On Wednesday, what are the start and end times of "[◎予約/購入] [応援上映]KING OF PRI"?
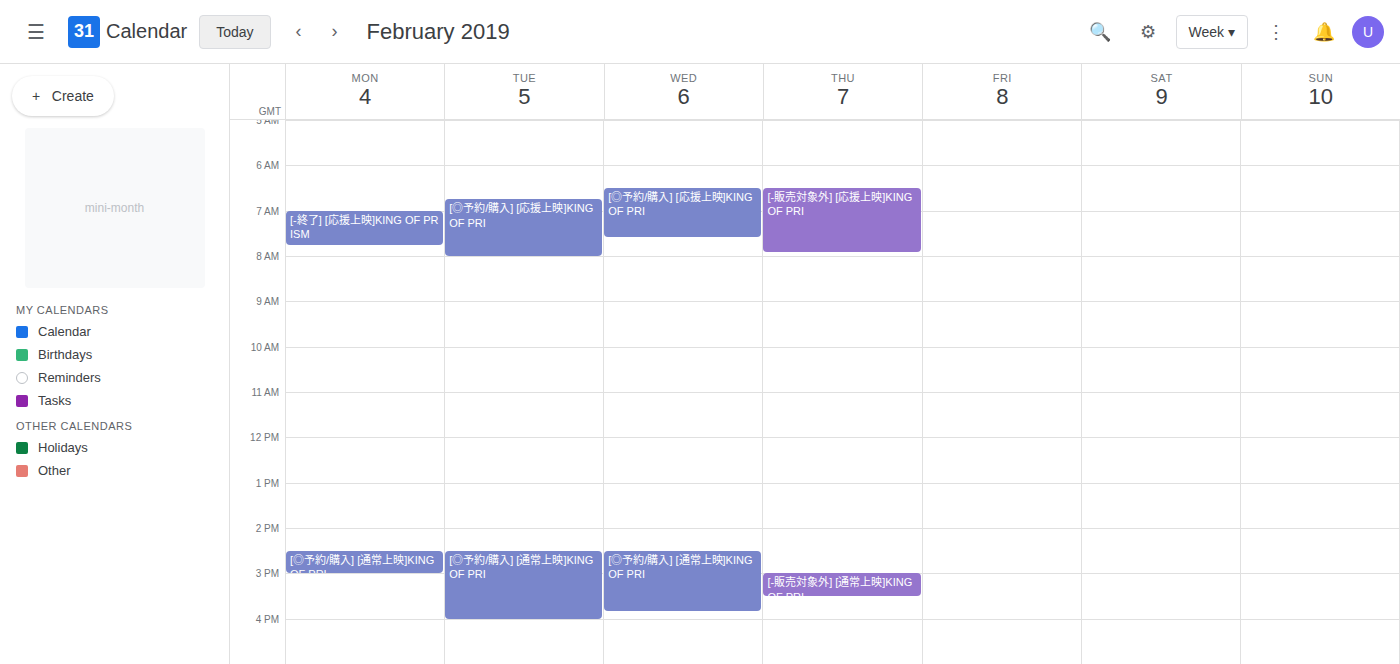
6:30 AM to 7:35 AM